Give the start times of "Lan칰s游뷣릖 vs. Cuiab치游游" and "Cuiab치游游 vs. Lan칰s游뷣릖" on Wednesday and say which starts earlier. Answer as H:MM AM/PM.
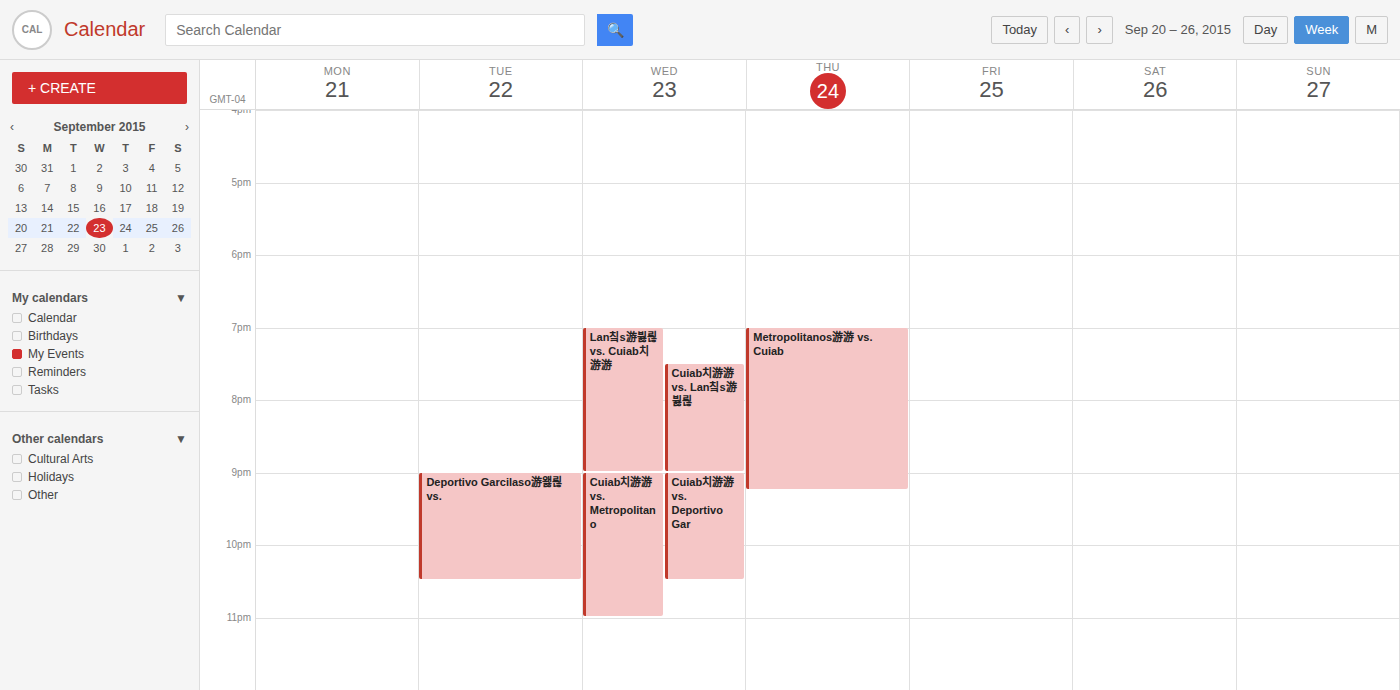
"Lan칰s游뷣릖 vs. Cuiab치游游" 7:00 PM; "Cuiab치游游 vs. Lan칰s游뷣릖" 7:30 PM.